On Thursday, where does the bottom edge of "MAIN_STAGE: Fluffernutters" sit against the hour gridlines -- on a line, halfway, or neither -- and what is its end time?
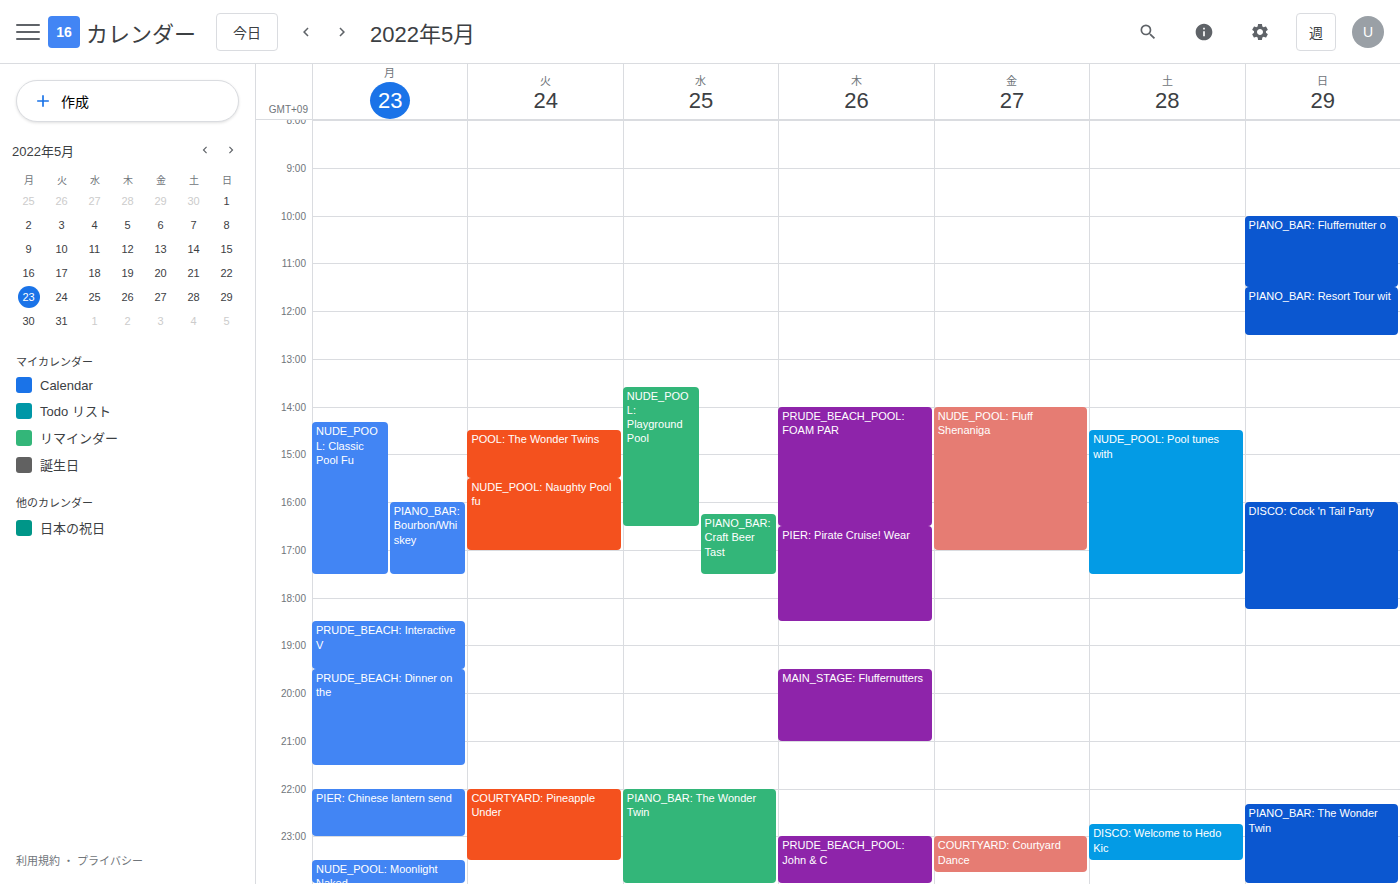
9:00 PM -- exactly on the 9 PM line.